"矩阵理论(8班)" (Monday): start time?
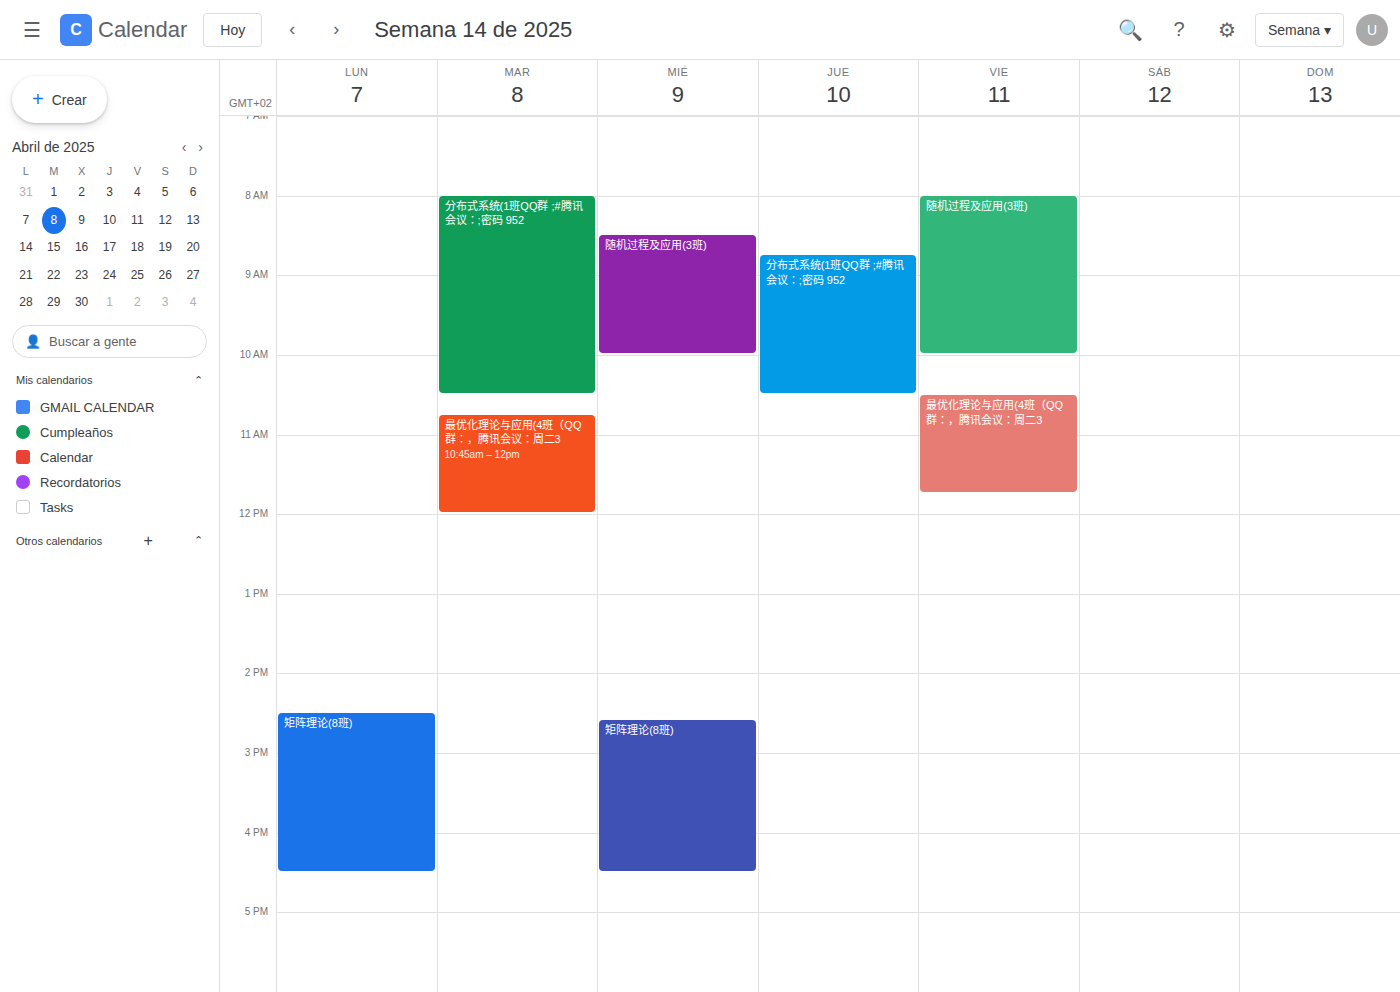
2:30 PM